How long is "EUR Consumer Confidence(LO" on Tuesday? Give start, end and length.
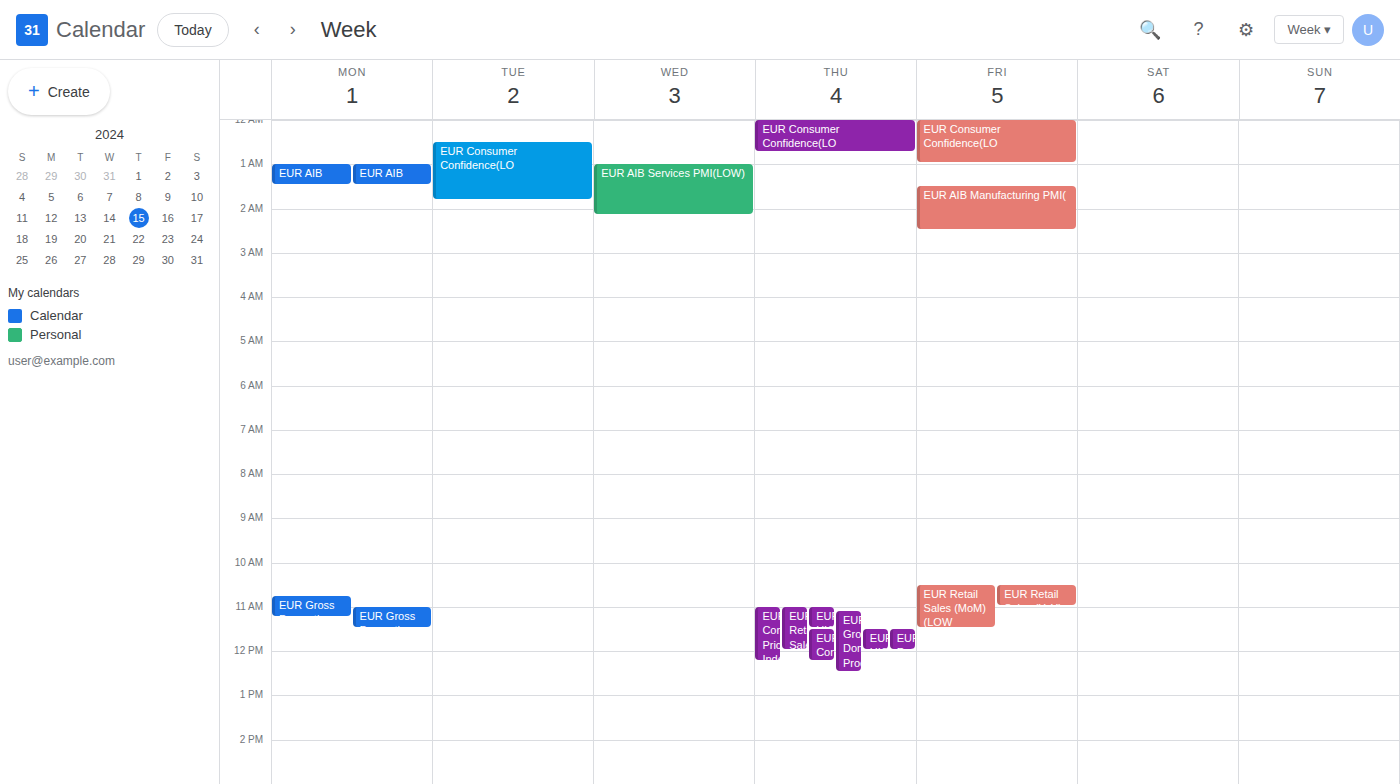
12:30 AM to 1:50 AM, 1 hour 20 minutes